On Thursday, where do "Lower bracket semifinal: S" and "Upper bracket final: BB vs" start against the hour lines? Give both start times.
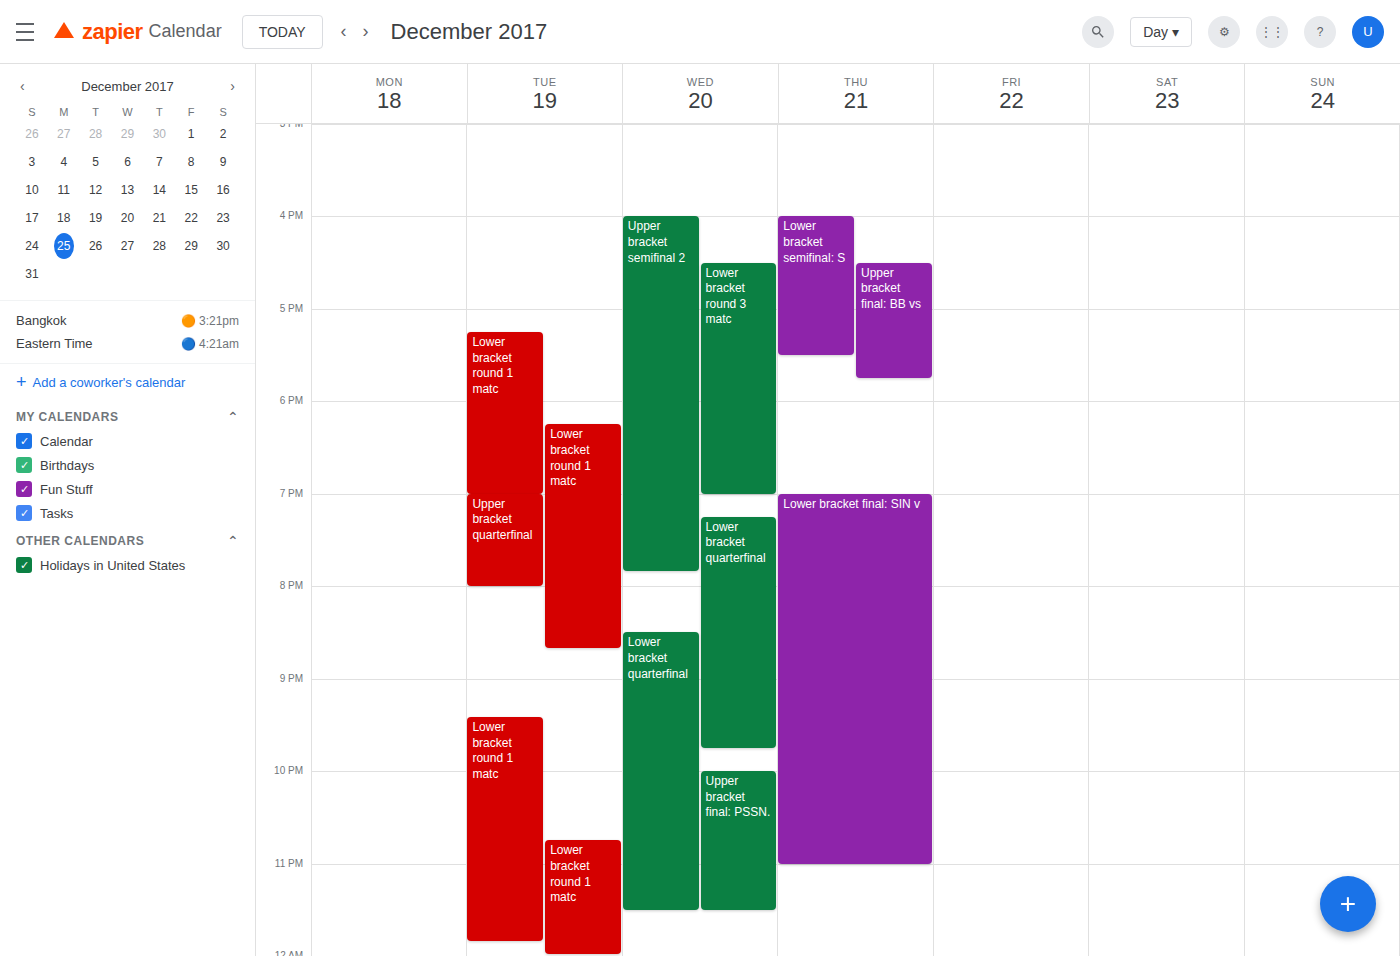
"Lower bracket semifinal: S": 16:00, exactly on the 16:00 line. "Upper bracket final: BB vs": 16:30, halfway between the 16:00 and 17:00 lines.